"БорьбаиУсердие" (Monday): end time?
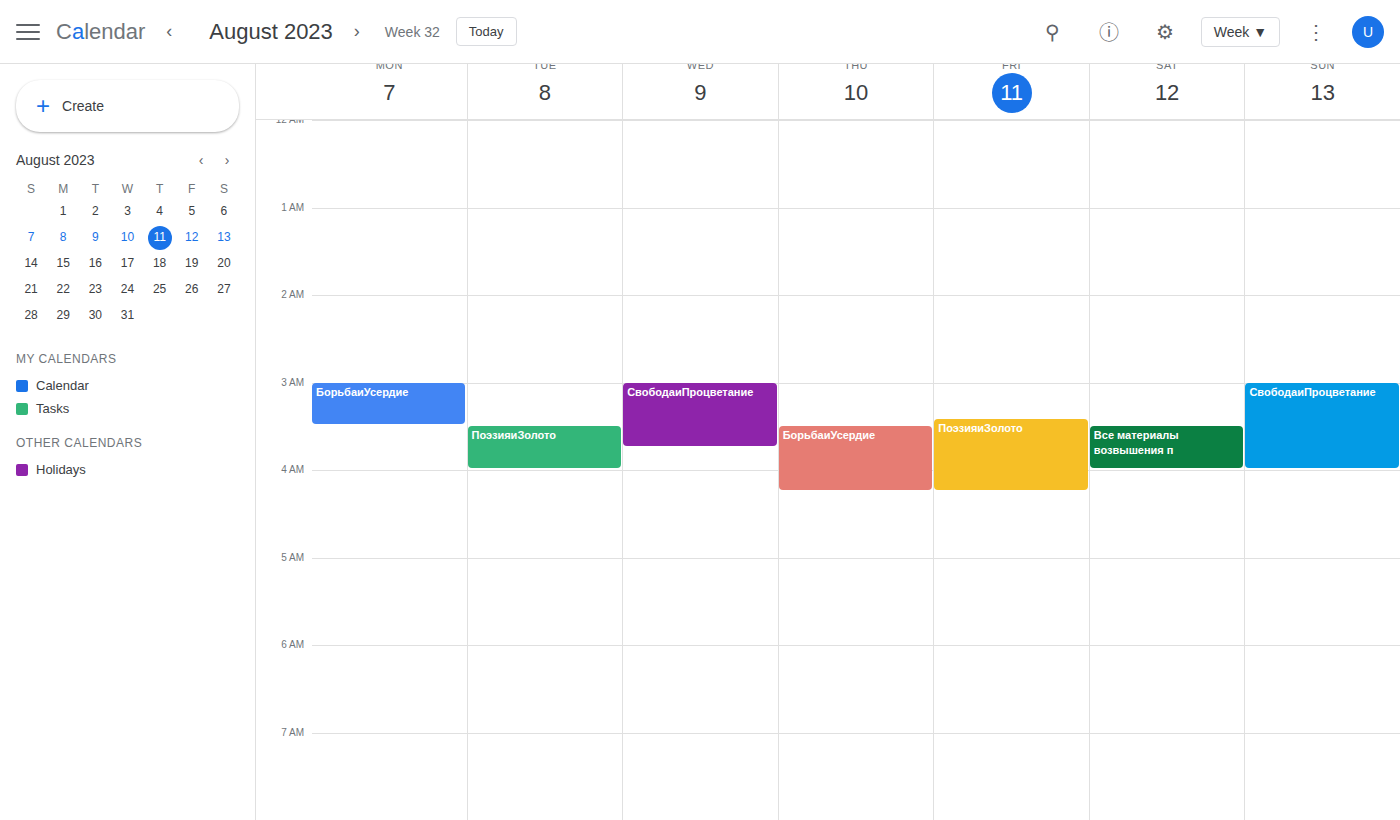
3:30 AM